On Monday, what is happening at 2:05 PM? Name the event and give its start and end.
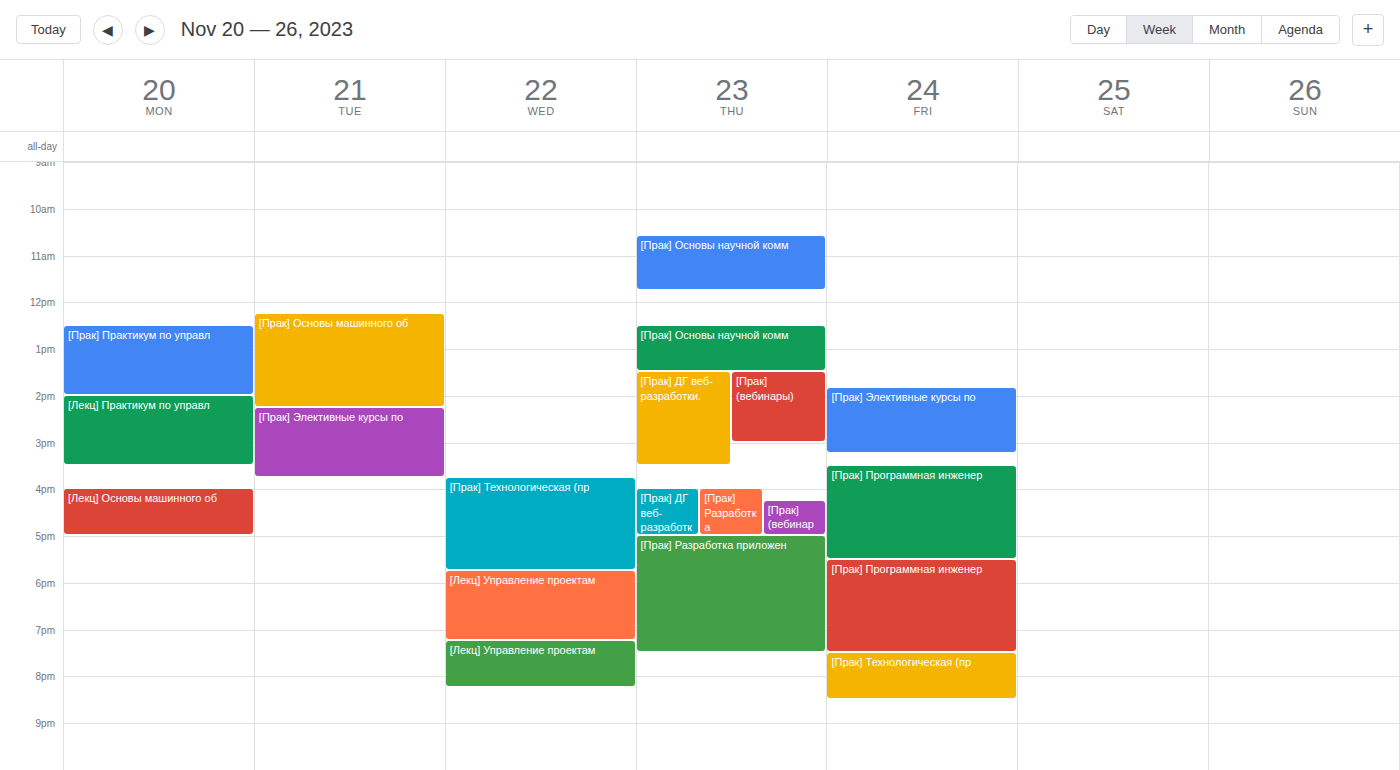
"[Лекц] Практикум по управл", 2:00 PM to 3:30 PM